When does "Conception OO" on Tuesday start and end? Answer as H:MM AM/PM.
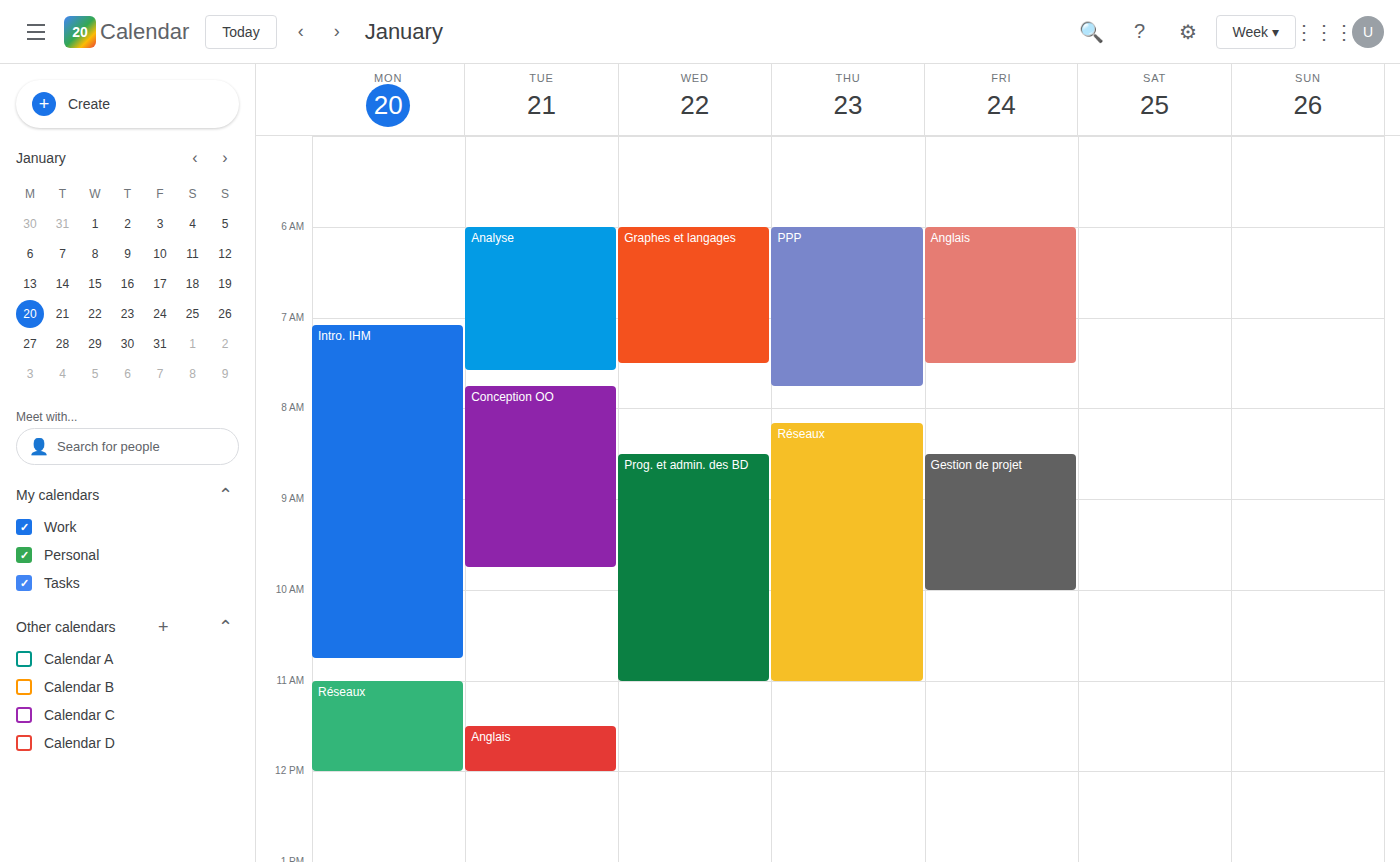
7:45 AM to 9:45 AM